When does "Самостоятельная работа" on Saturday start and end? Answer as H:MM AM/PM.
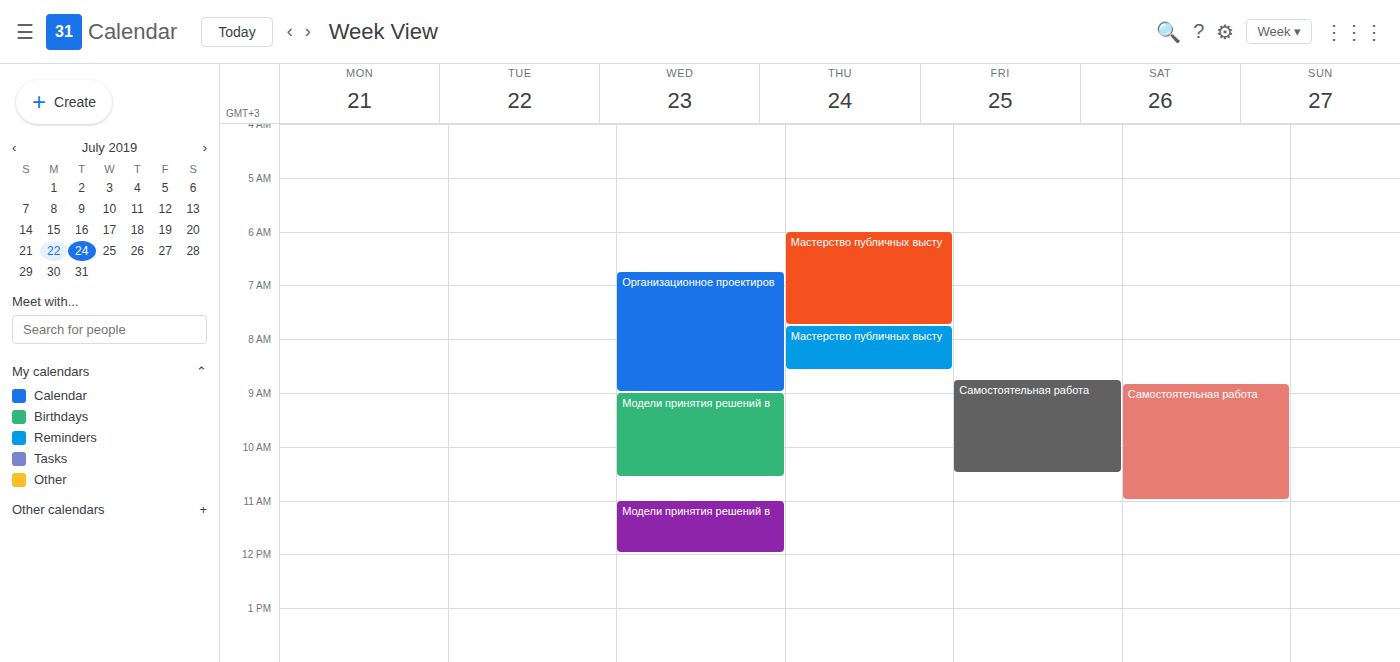
8:50 AM to 11:00 AM